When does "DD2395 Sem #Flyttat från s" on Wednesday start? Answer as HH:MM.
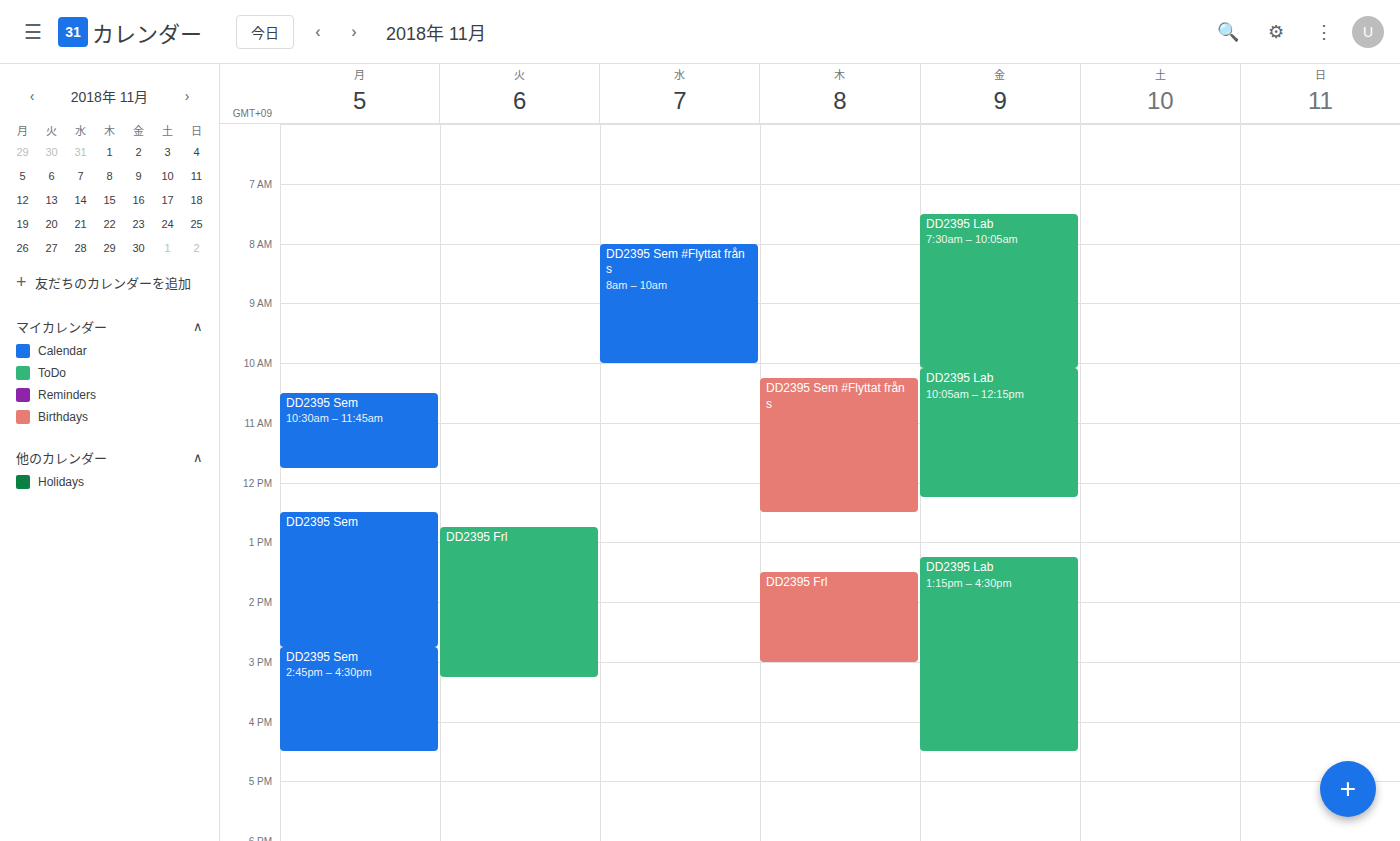
08:00